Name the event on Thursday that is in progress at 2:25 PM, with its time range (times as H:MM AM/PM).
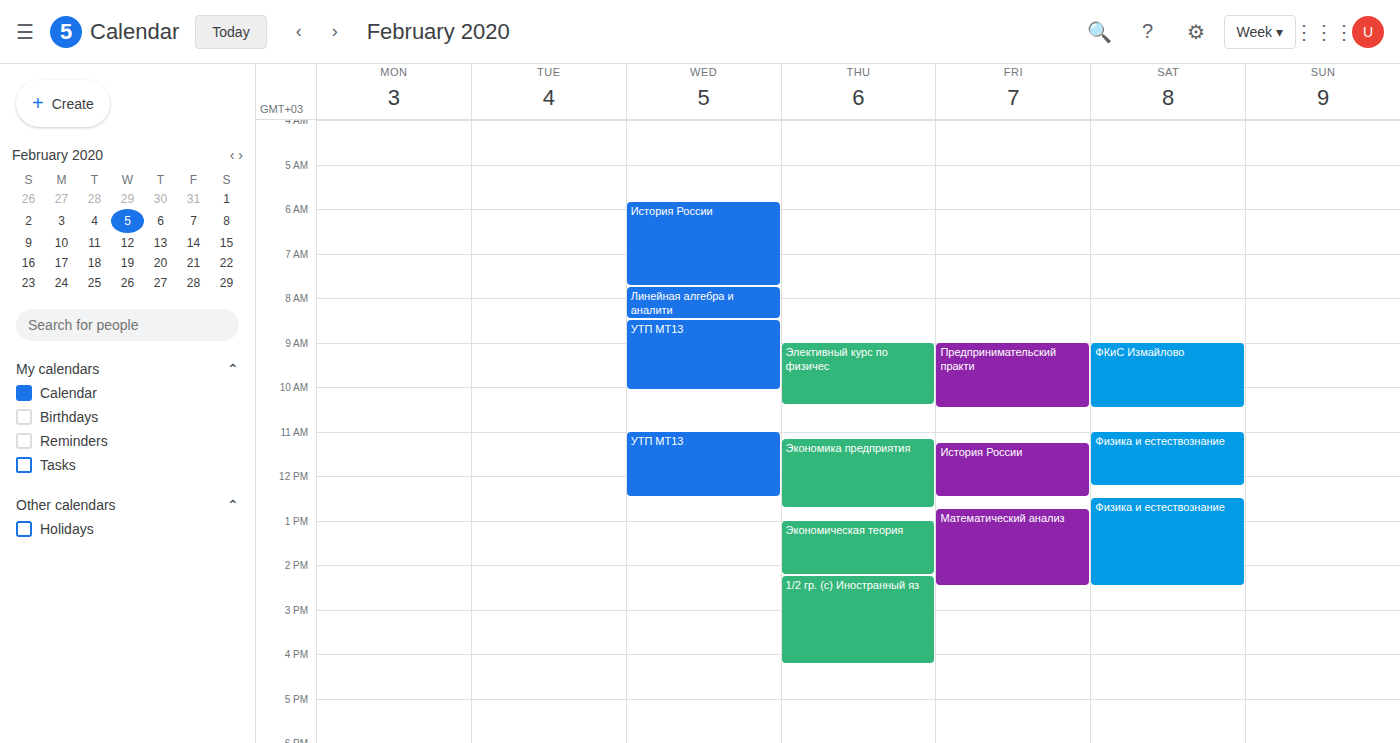
"1/2 гр. (с) Иностранный яз", 2:15 PM to 4:15 PM